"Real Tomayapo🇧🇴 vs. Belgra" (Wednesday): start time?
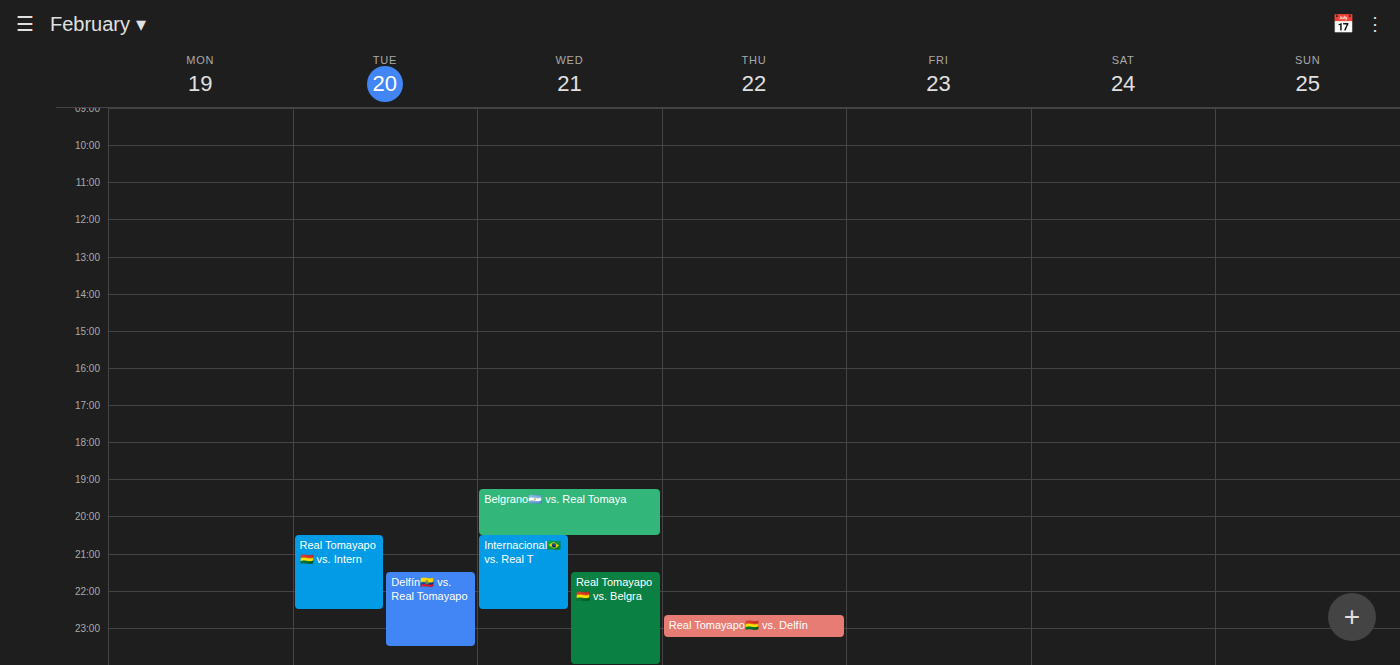
9:30 PM